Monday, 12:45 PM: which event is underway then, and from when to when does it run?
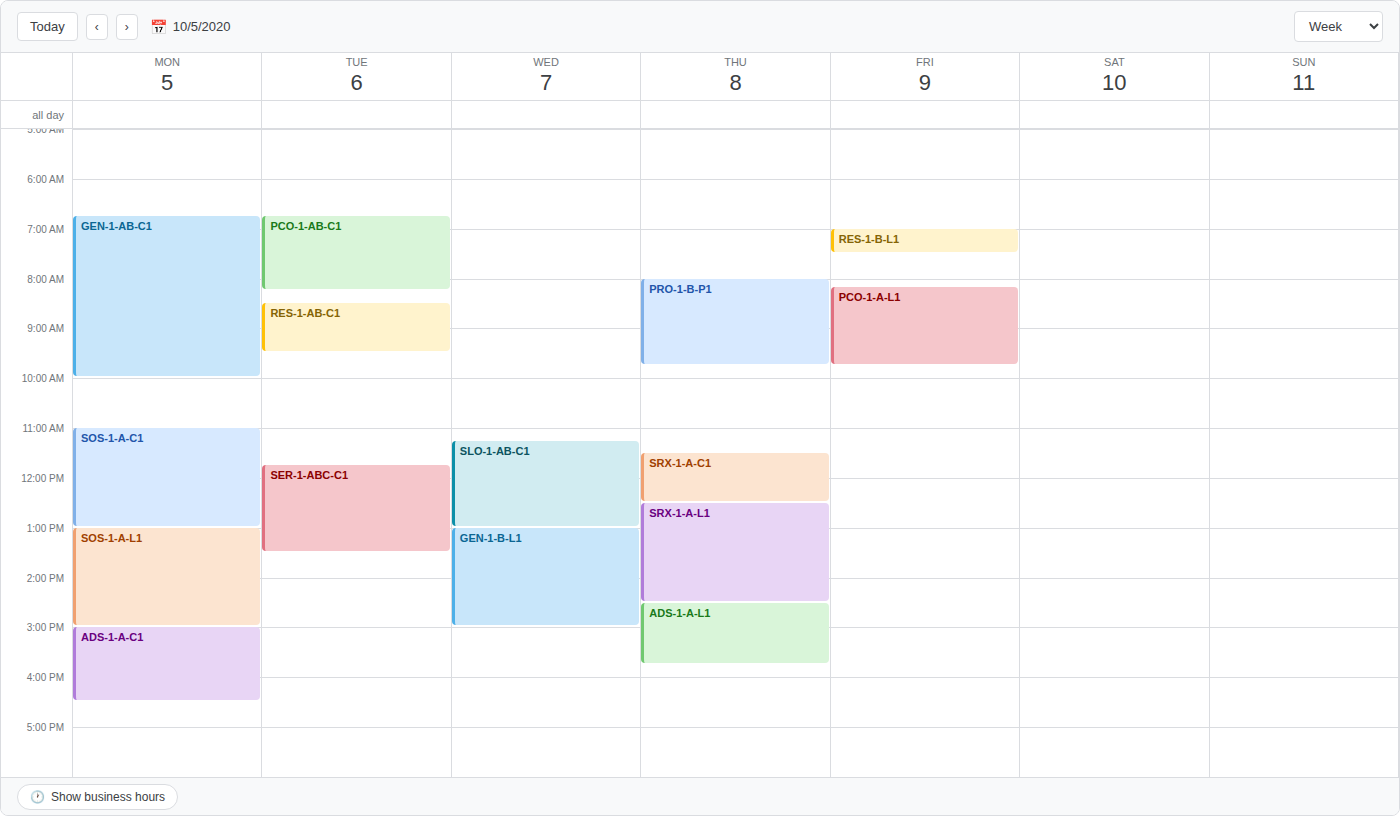
"SOS-1-A-C1", 11:00 AM to 1:00 PM